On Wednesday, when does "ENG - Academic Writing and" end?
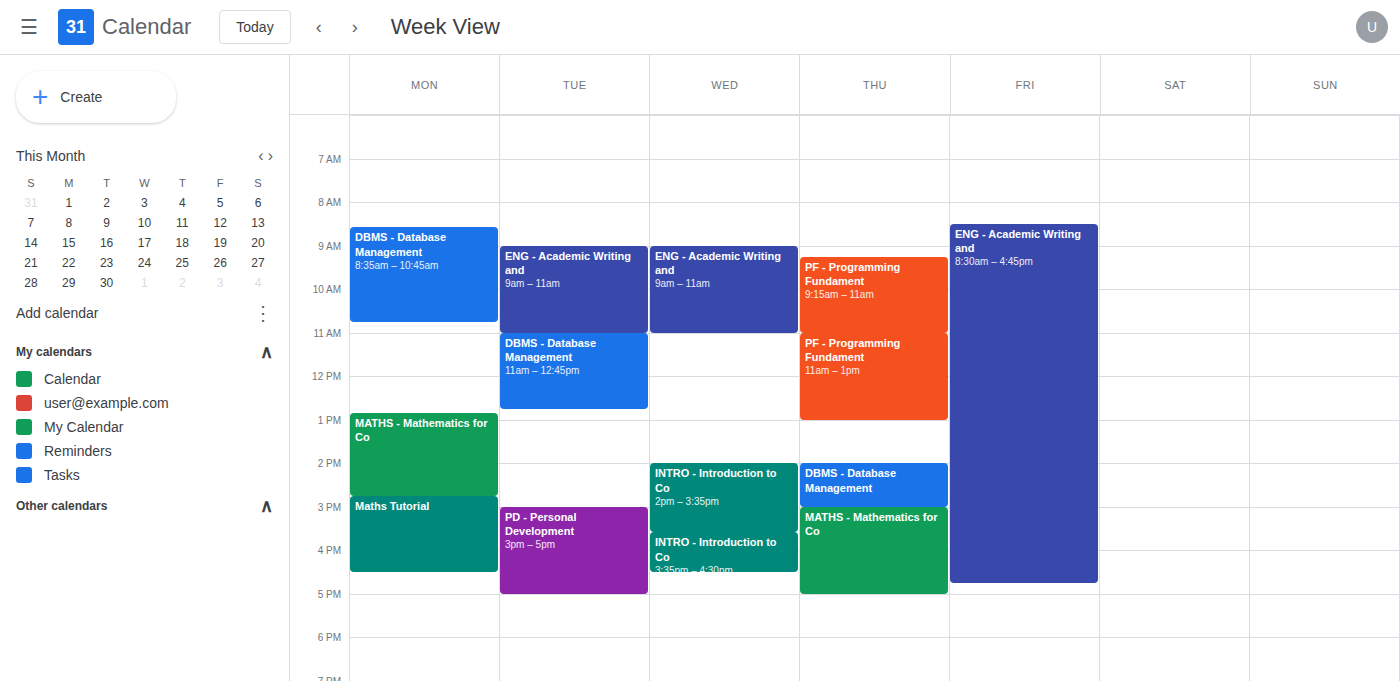
11:00